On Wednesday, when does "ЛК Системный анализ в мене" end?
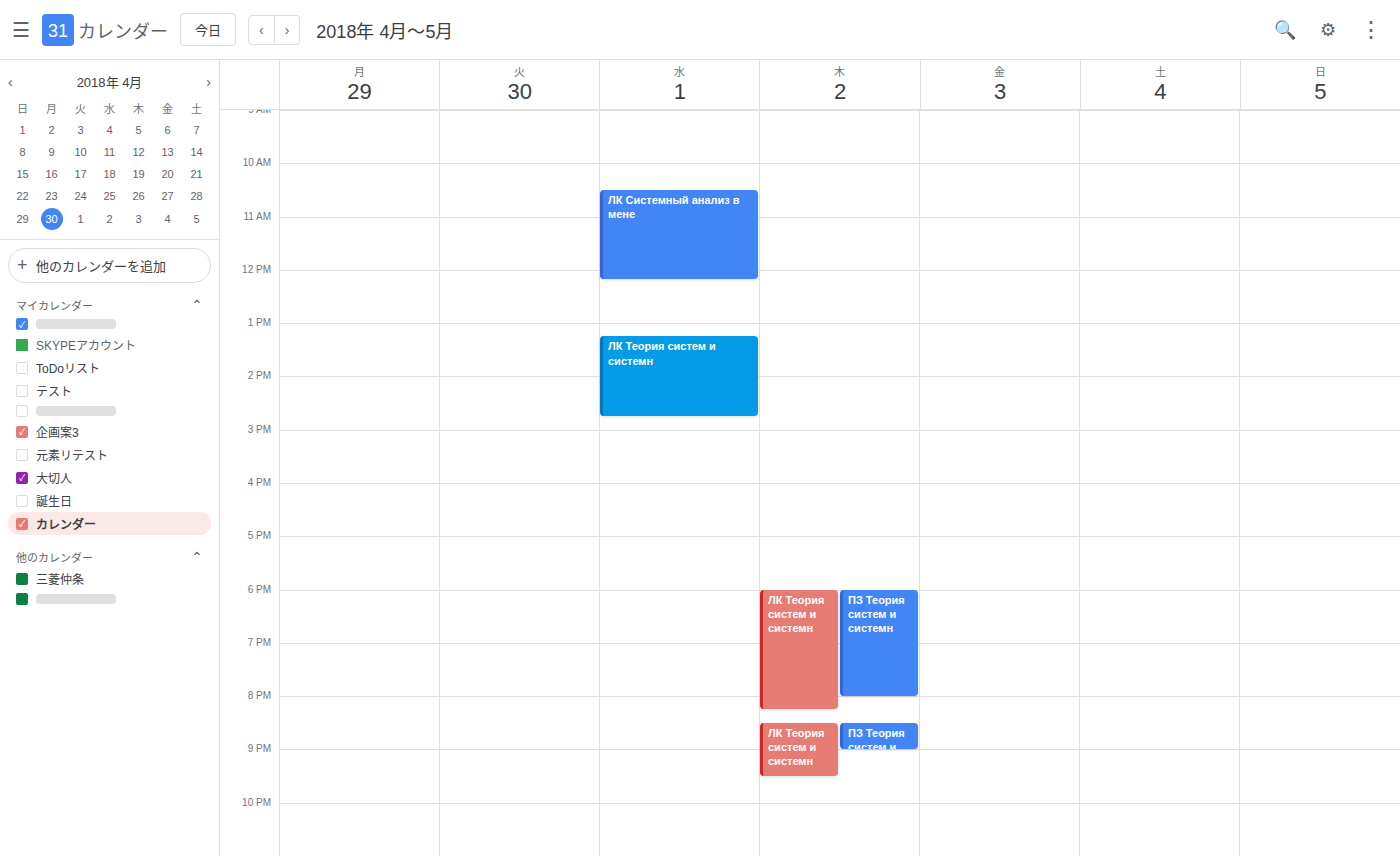
12:10